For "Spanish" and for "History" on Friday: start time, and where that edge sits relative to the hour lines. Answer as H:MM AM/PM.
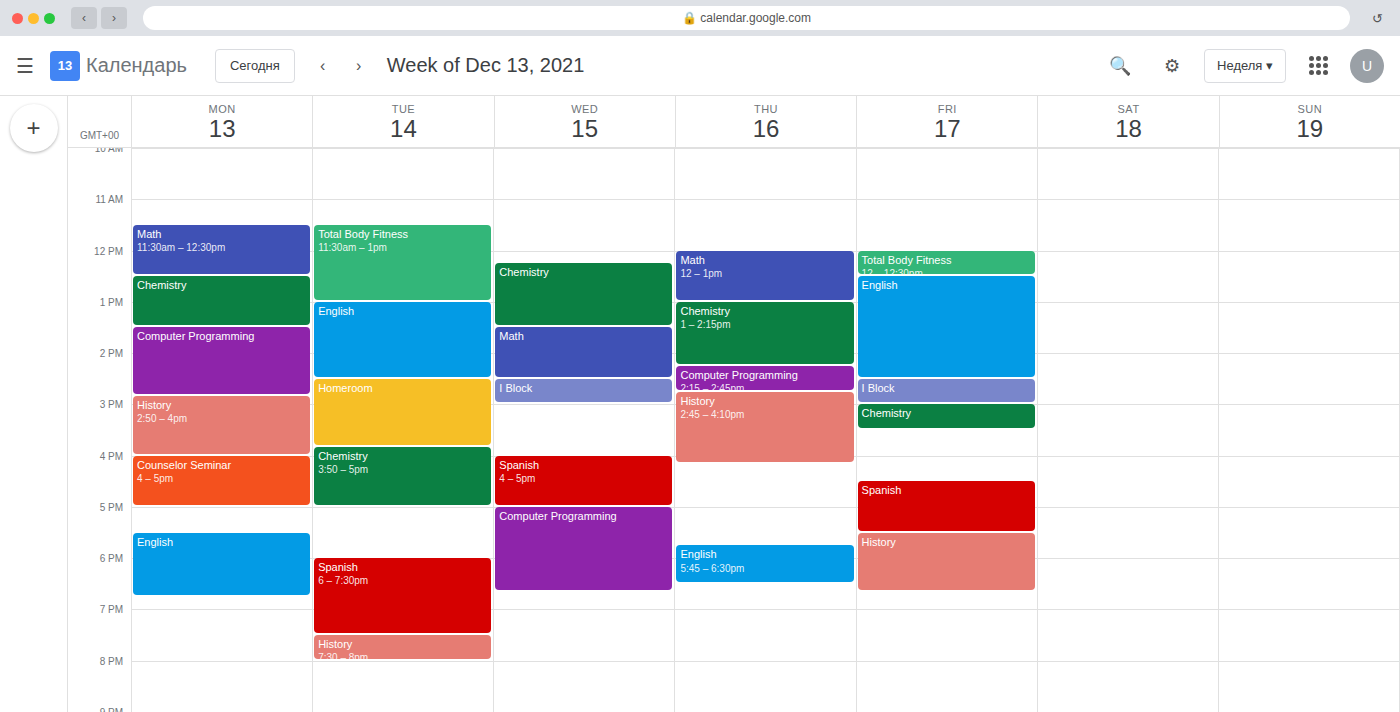
"Spanish": 4:30 PM, halfway between the 4 PM and 5 PM lines. "History": 5:30 PM, halfway between the 5 PM and 6 PM lines.